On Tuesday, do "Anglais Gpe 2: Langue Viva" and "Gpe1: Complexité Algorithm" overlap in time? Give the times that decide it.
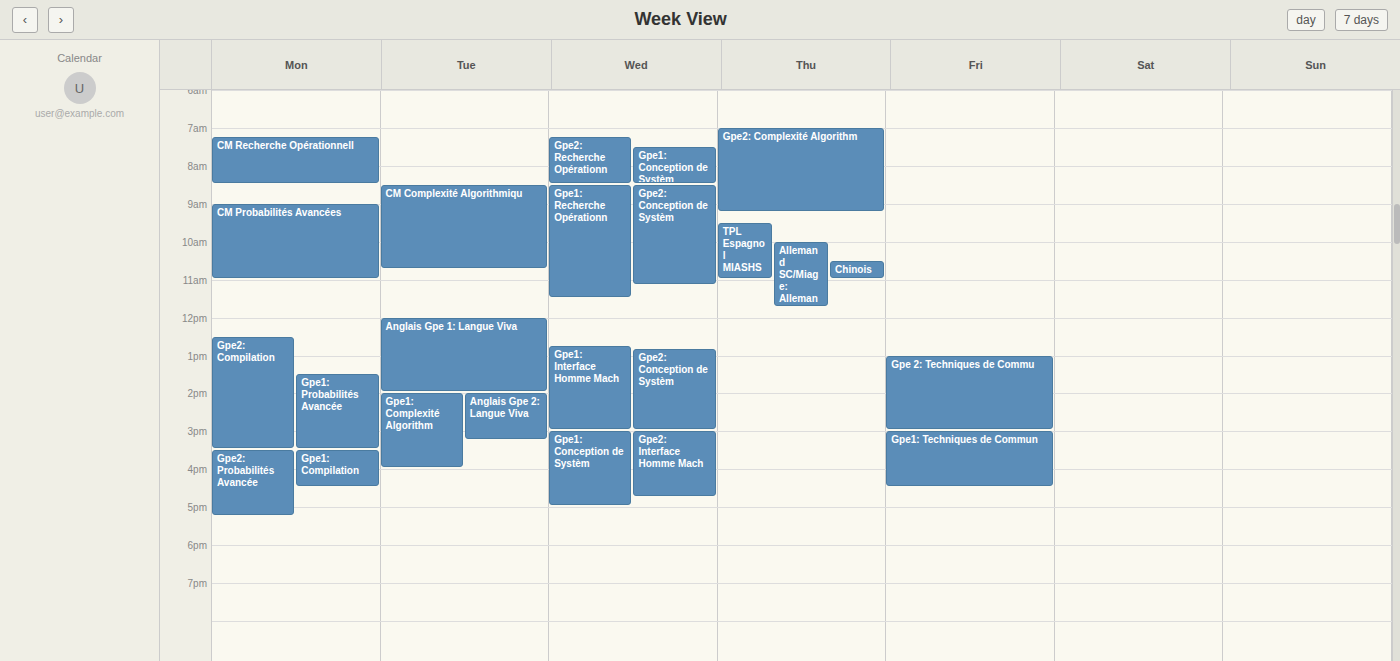
"Anglais Gpe 2: Langue Viva" runs 14:00 to 15:15, inside "Gpe1: Complexité Algorithm" -- they overlap.